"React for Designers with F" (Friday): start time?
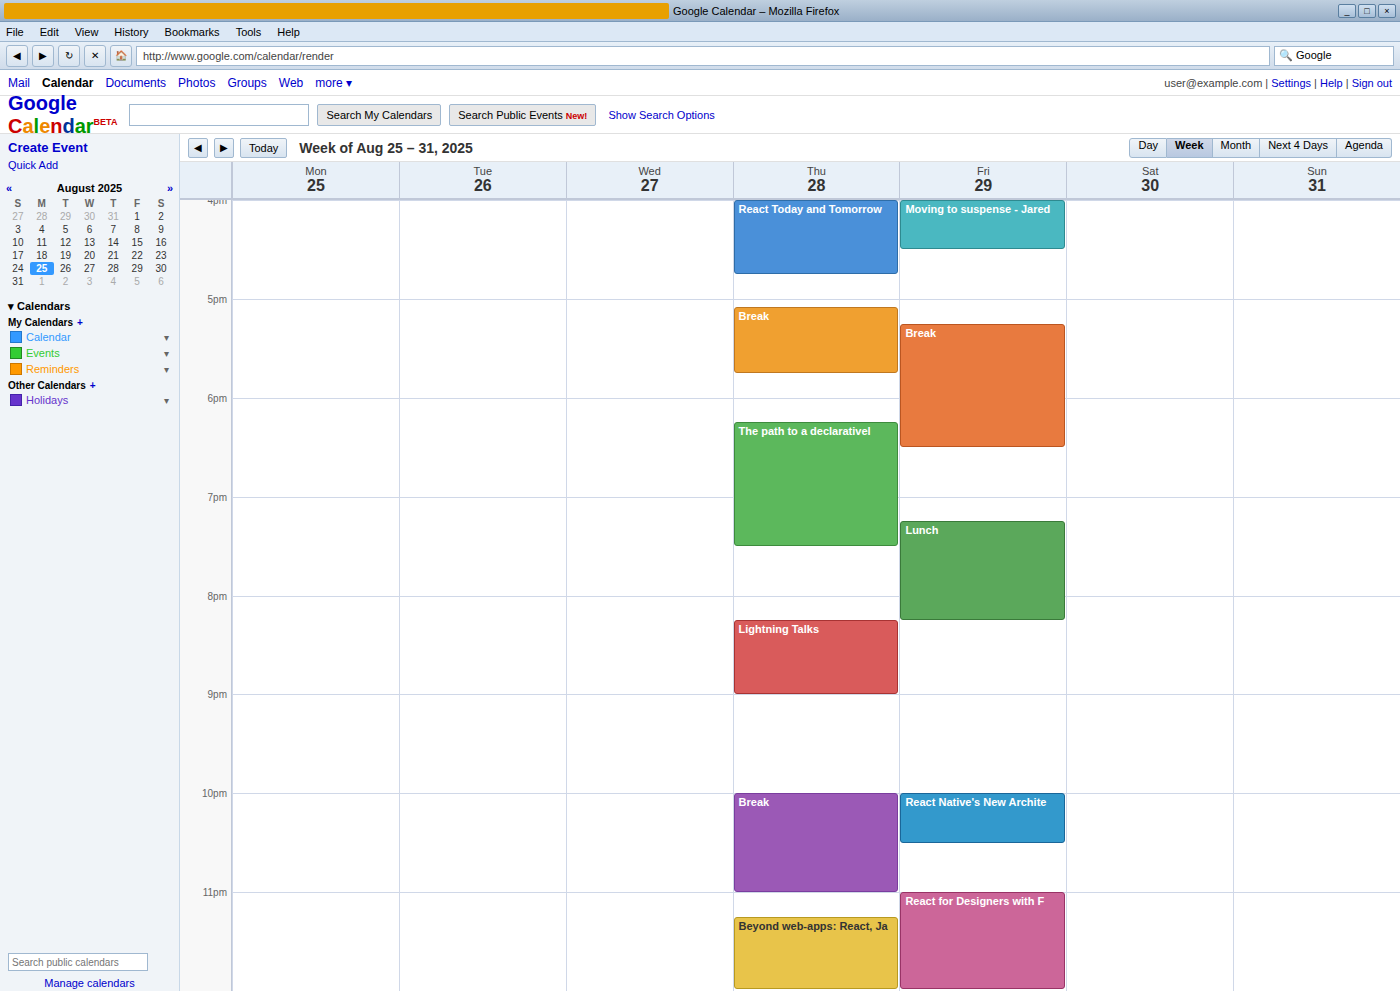
11:00 PM